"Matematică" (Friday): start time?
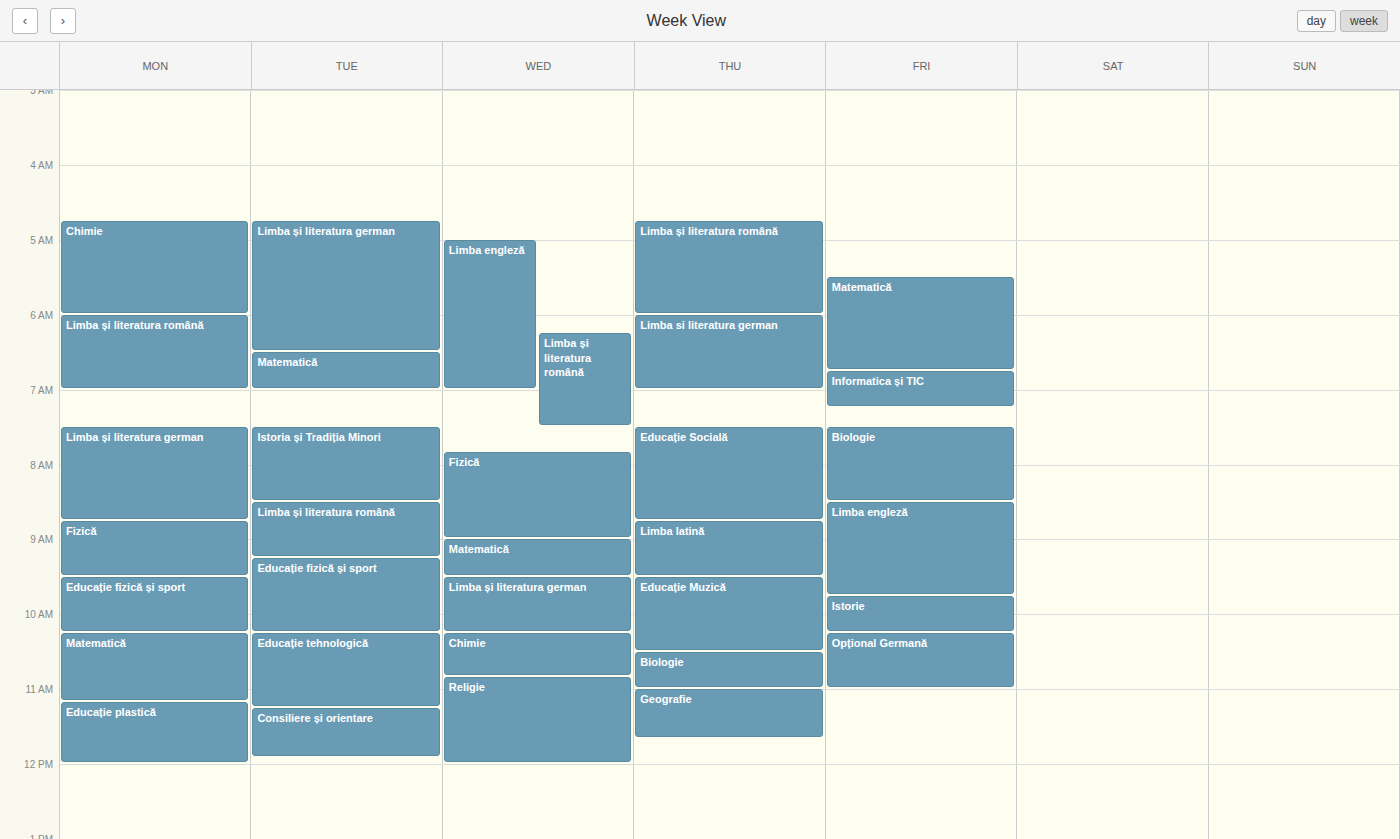
5:30 AM